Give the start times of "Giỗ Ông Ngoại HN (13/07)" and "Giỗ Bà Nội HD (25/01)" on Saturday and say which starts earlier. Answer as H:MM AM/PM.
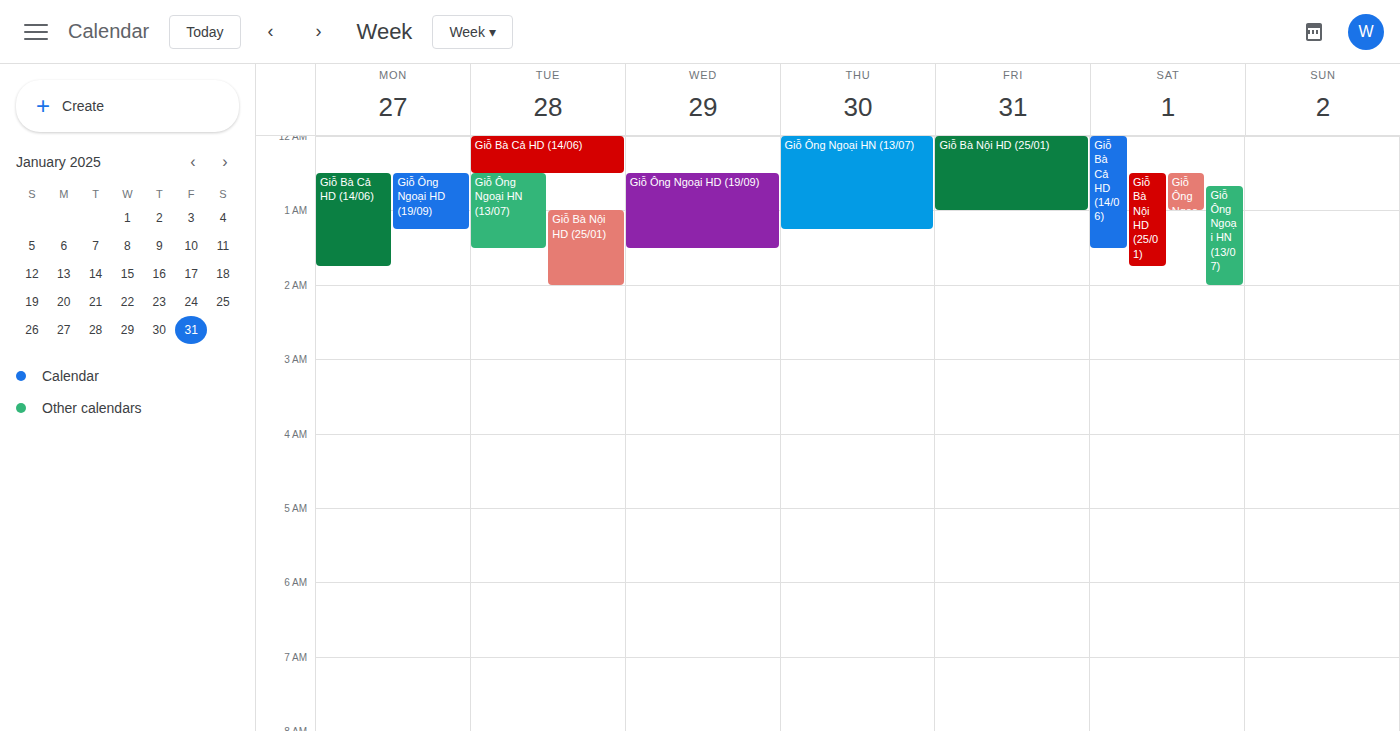
"Giỗ Bà Nội HD (25/01)" 12:30 AM; "Giỗ Ông Ngoại HN (13/07)" 12:40 AM.